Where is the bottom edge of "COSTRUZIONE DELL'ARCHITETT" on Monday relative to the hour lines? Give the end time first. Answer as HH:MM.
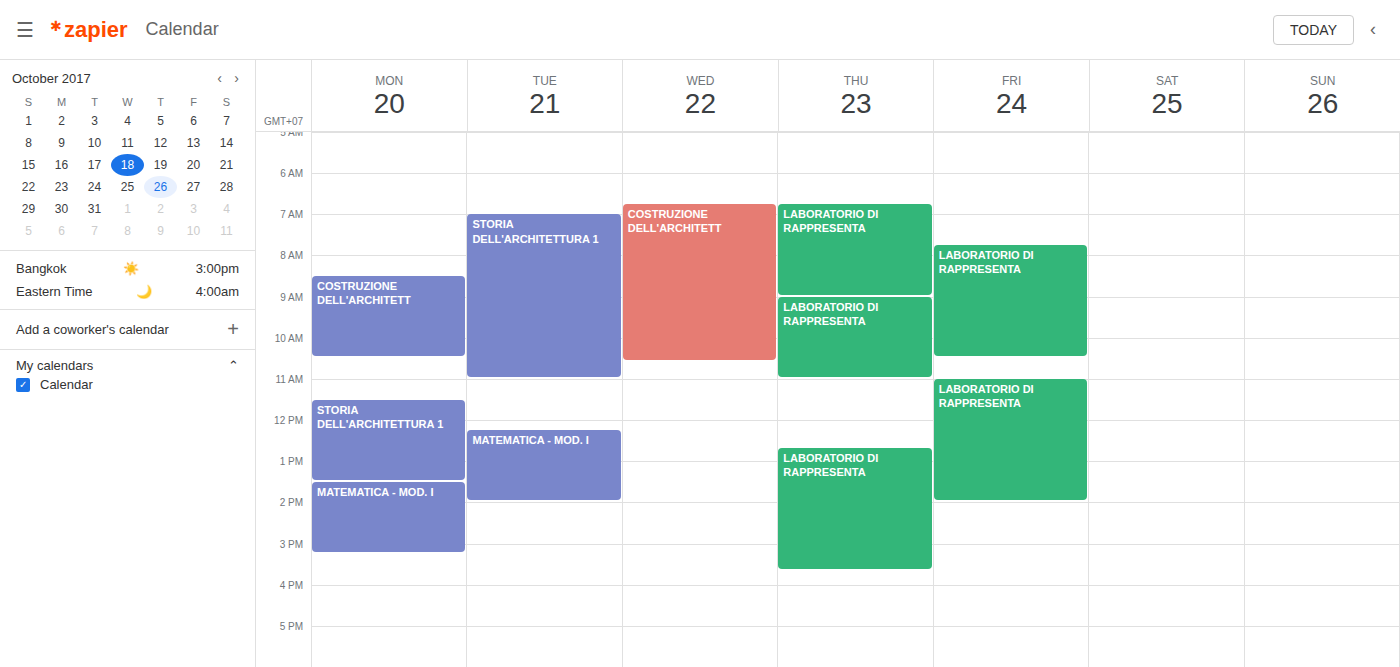
10:30 -- halfway between the 10:00 and 11:00 lines.